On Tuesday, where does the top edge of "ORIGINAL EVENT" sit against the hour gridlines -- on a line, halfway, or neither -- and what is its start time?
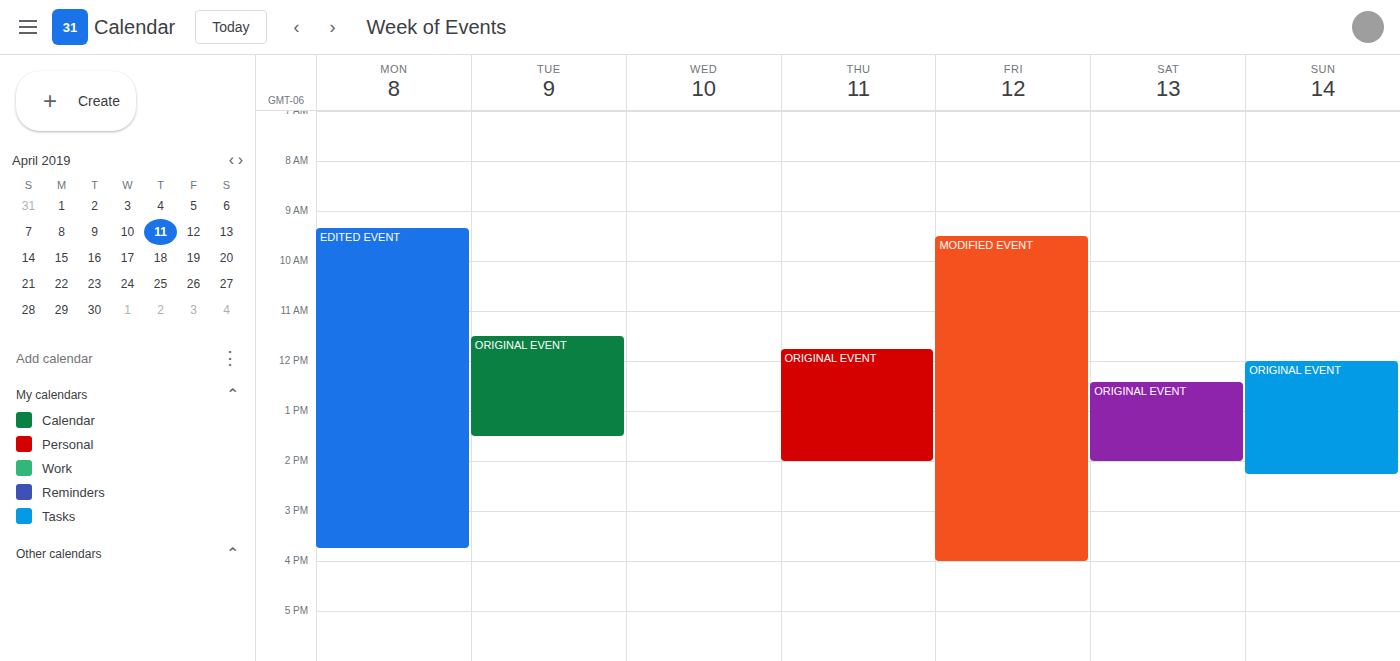
11:30 AM -- halfway between the 11 AM and 12 PM lines.